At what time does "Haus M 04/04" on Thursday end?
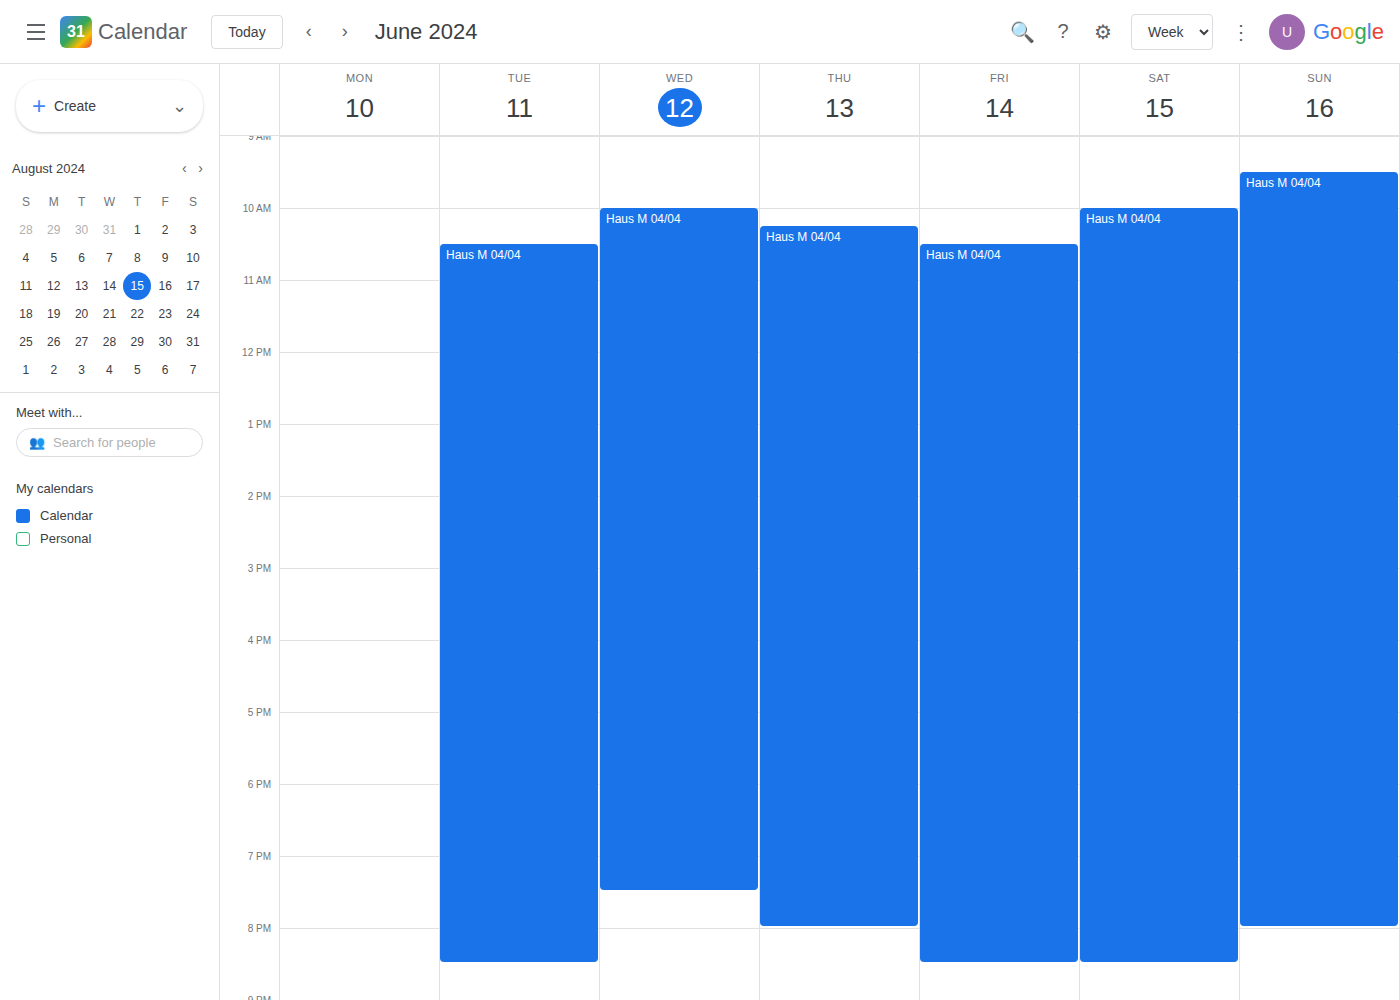
8:00 PM